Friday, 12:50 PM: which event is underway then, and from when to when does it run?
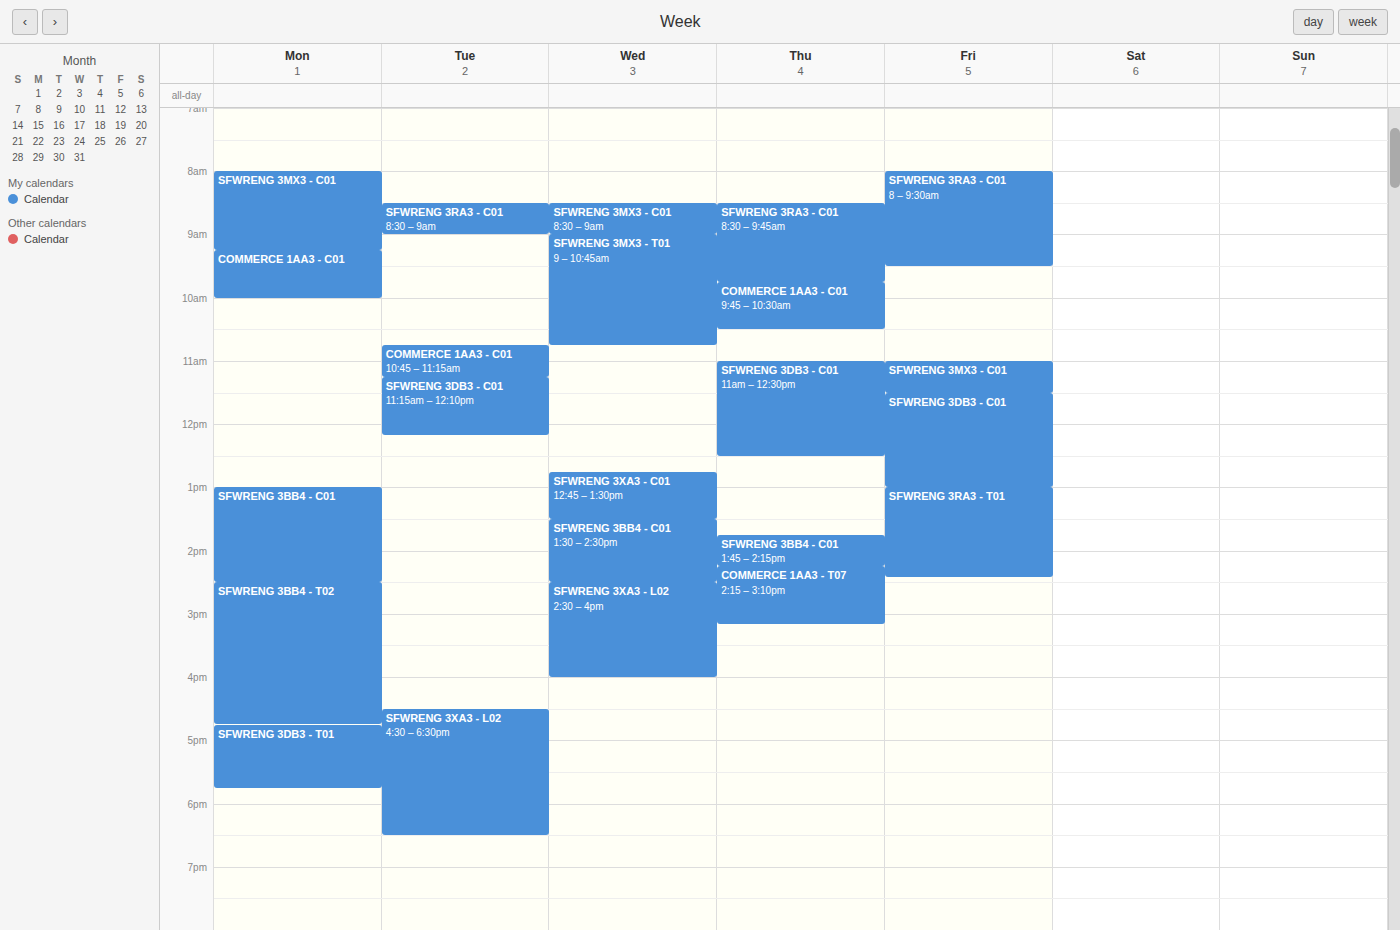
"SFWRENG 3DB3 - C01", 11:30 AM to 1:00 PM